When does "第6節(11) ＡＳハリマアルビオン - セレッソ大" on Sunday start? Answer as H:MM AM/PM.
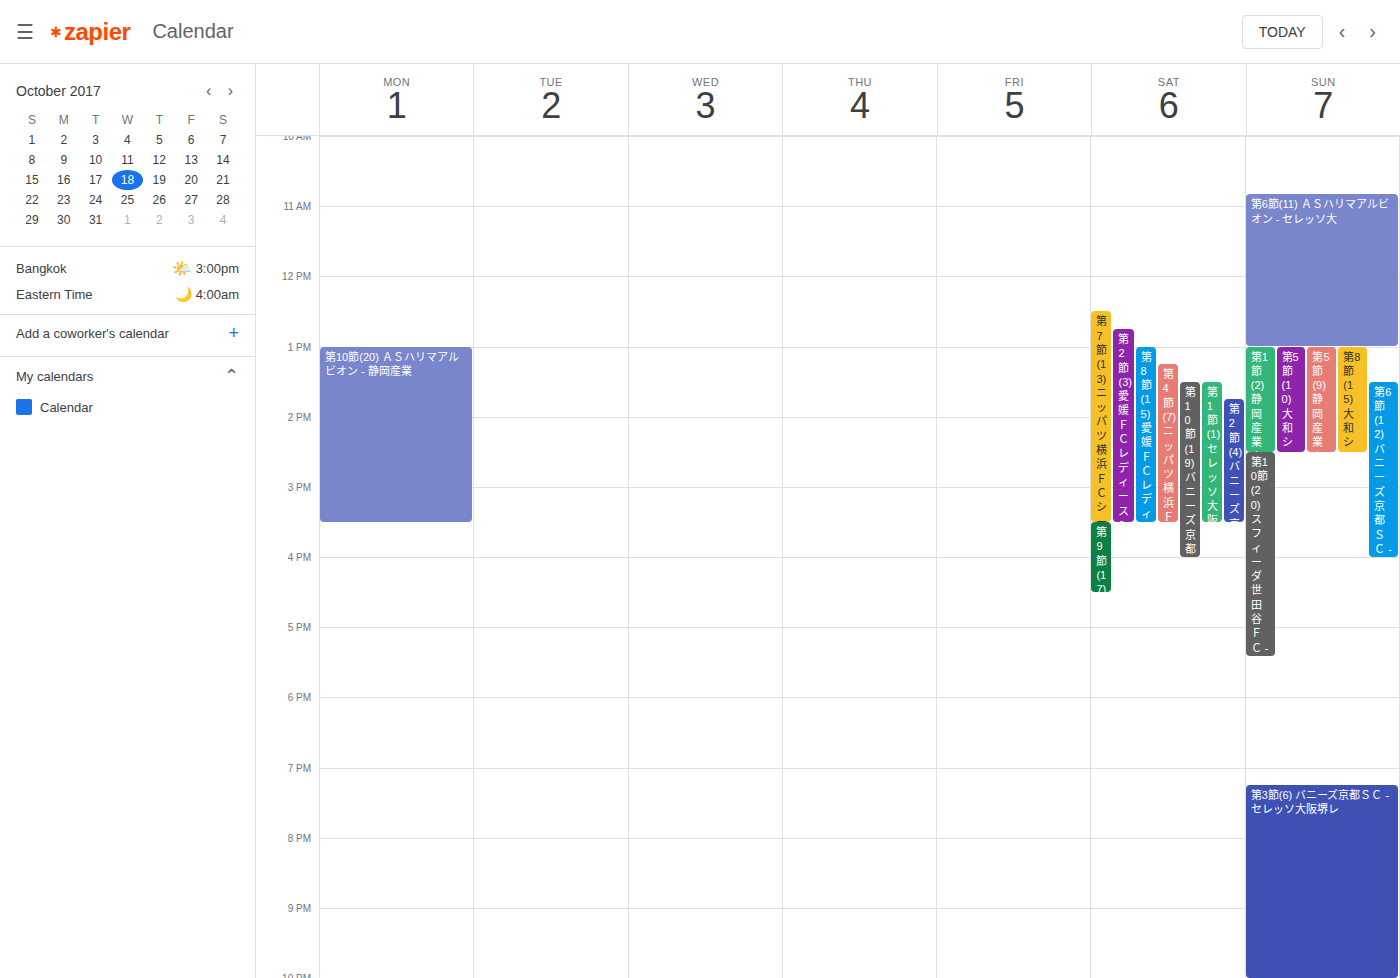
10:50 AM